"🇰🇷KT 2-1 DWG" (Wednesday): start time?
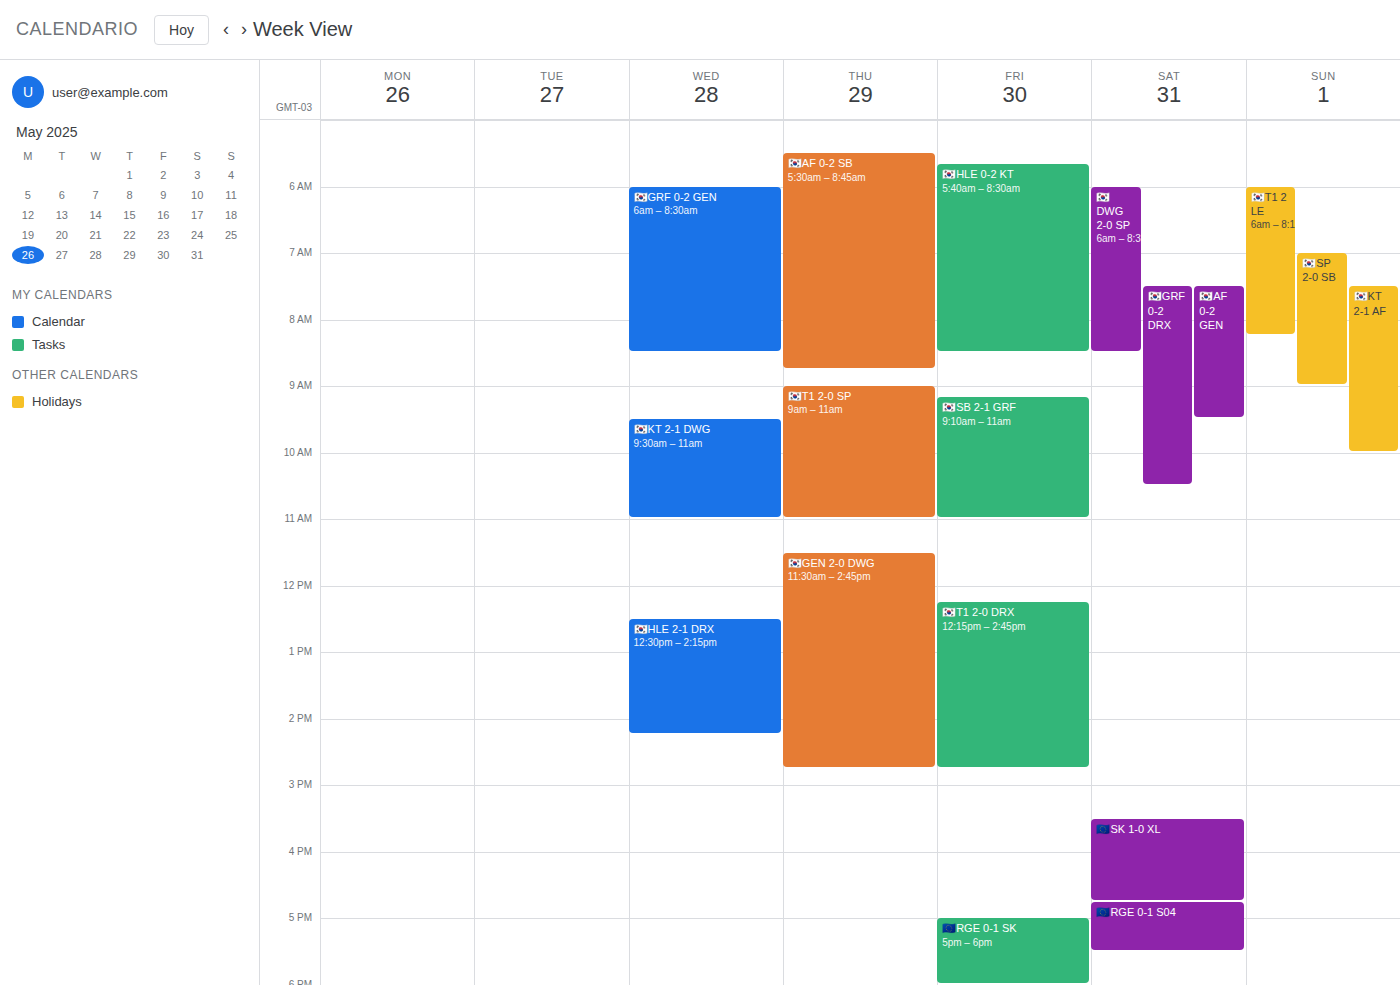
09:30